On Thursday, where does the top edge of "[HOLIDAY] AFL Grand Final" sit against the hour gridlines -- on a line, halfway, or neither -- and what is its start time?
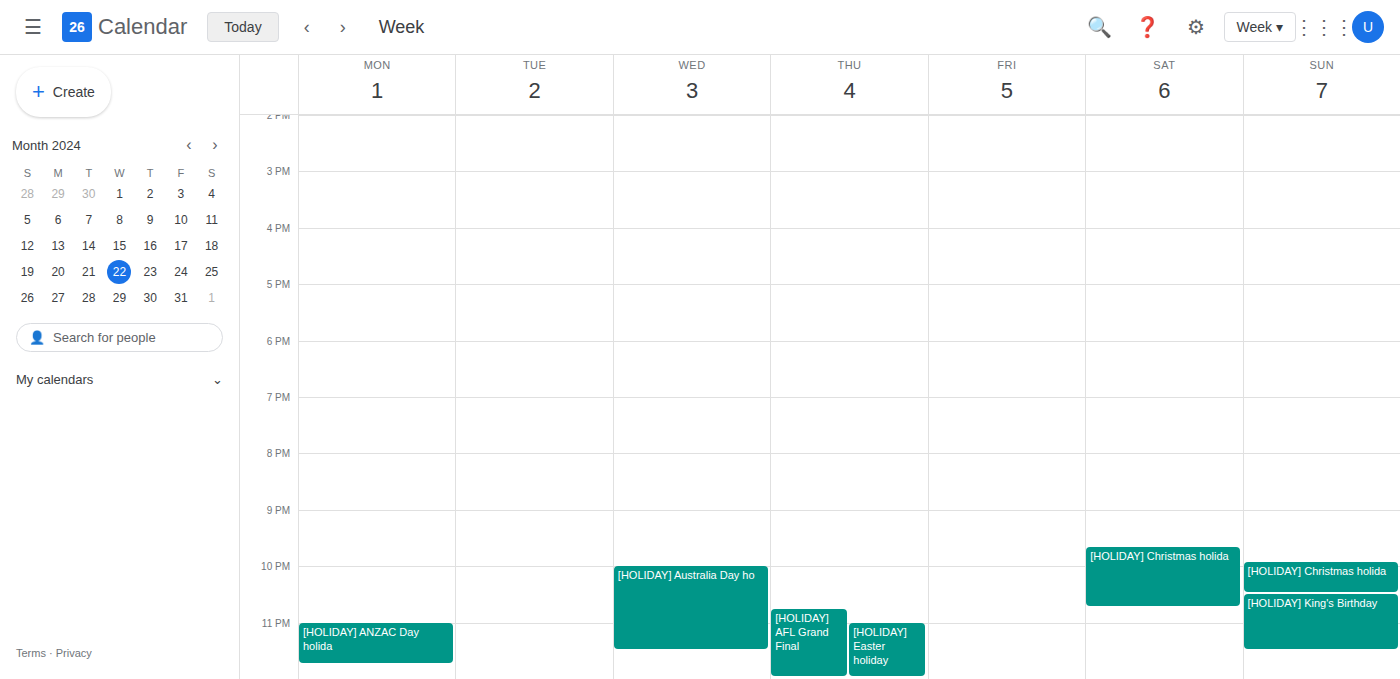
10:45 PM -- neither: three quarters of the way from the 10 PM line to the 11 PM line.